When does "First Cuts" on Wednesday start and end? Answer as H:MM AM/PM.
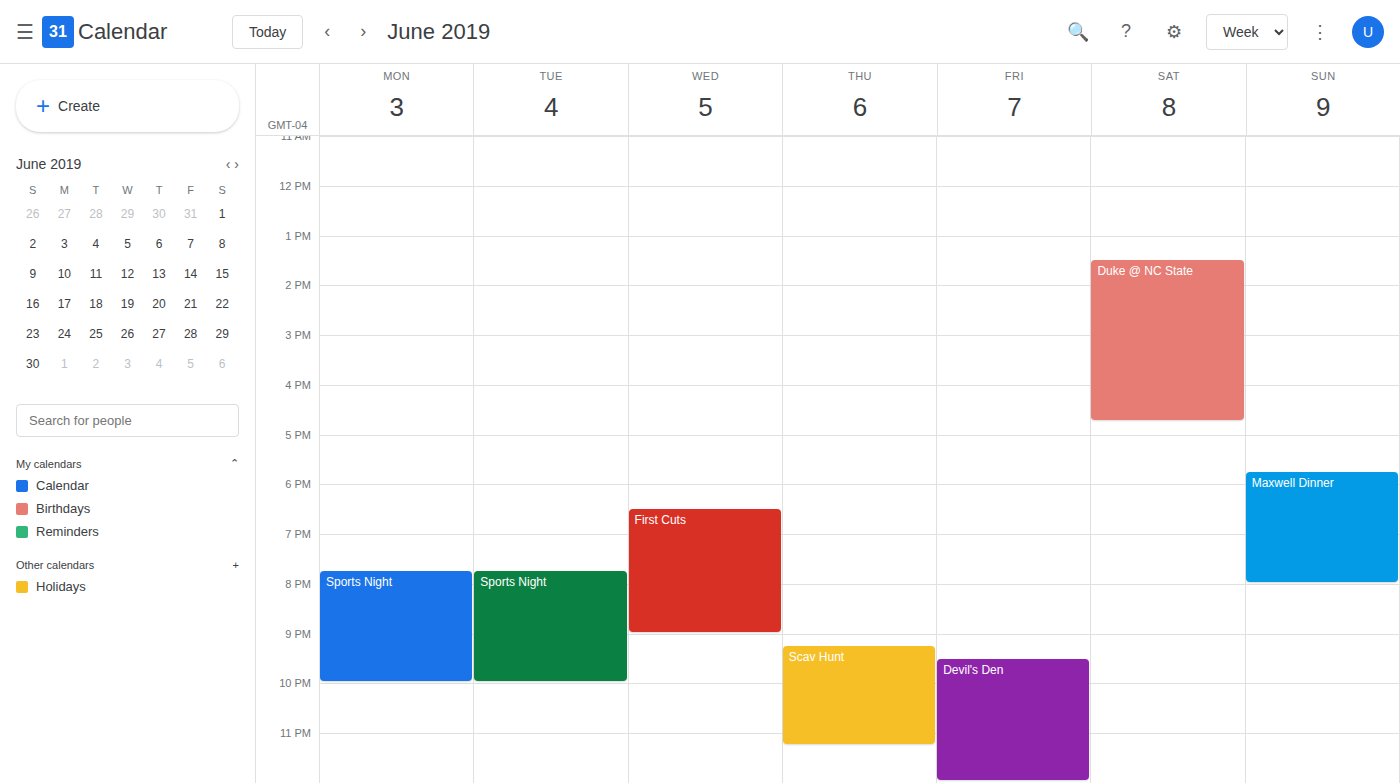
6:30 PM to 9:00 PM